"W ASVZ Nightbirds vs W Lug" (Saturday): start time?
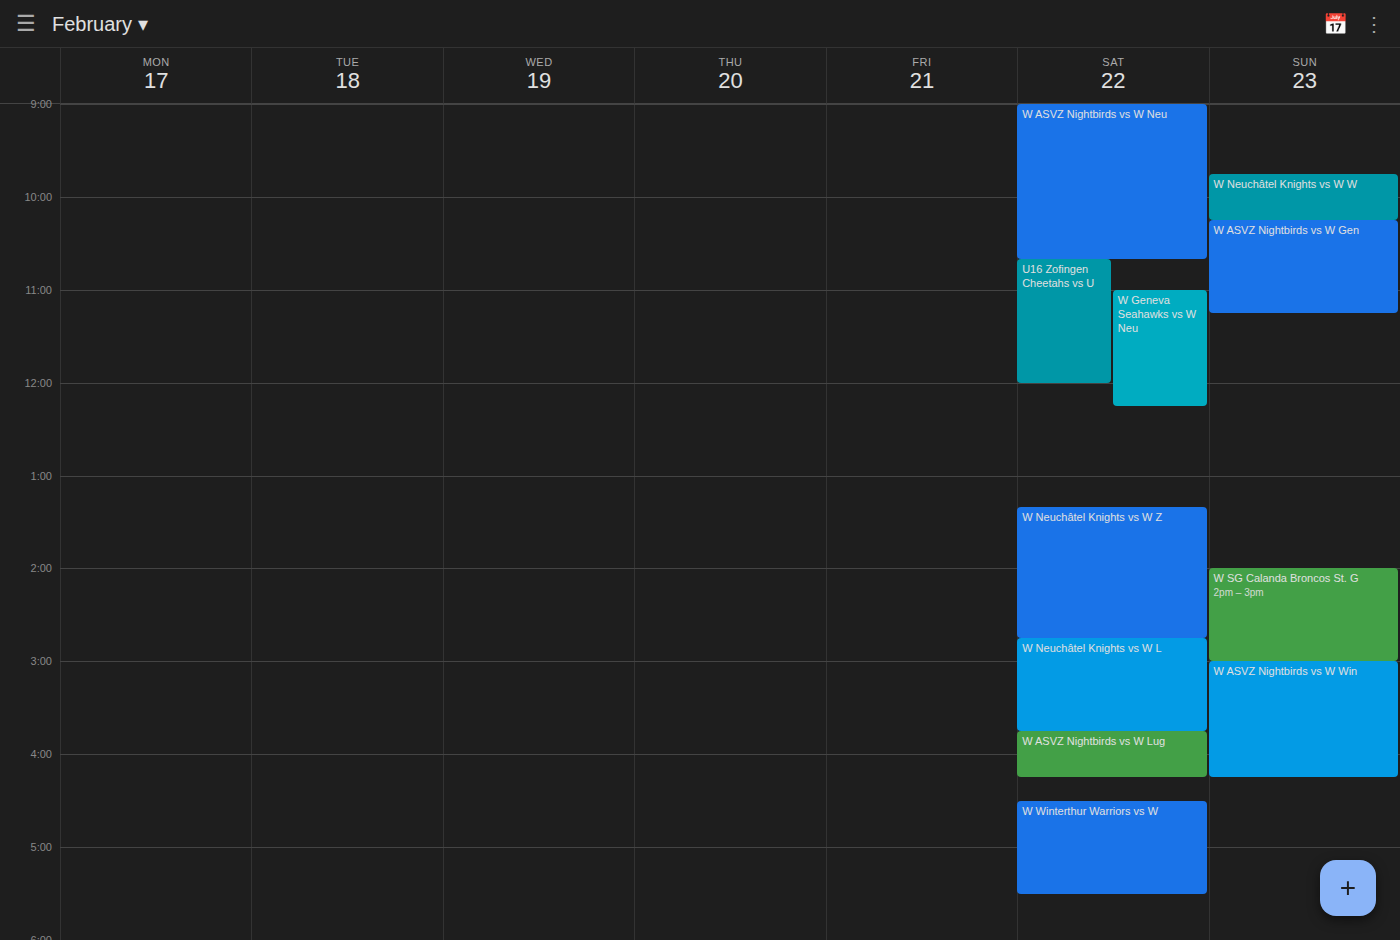
3:45 PM